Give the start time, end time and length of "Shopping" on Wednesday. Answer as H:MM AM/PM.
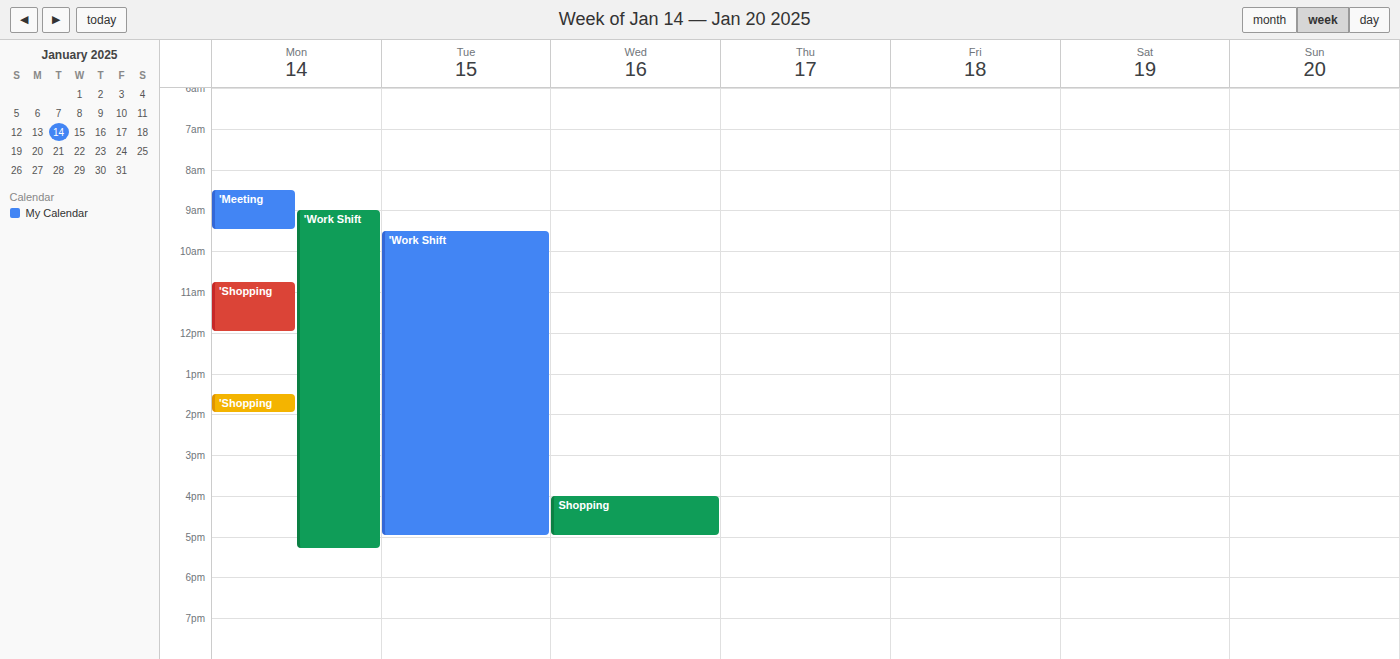
4:00 PM to 5:00 PM, 1 hour